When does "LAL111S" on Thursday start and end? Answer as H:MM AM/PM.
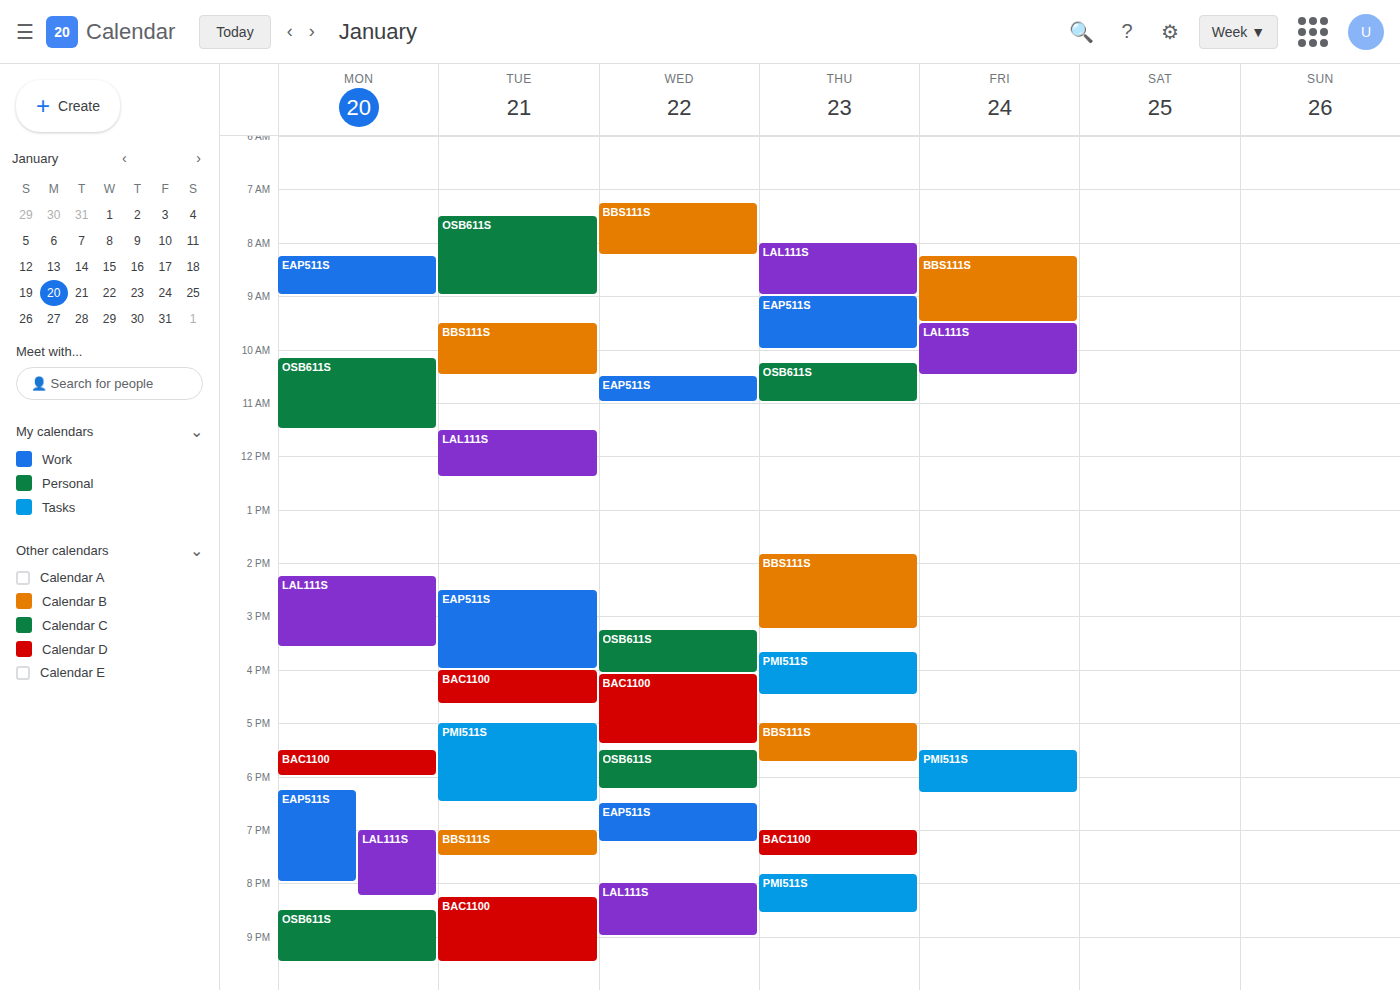
8:00 AM to 9:00 AM